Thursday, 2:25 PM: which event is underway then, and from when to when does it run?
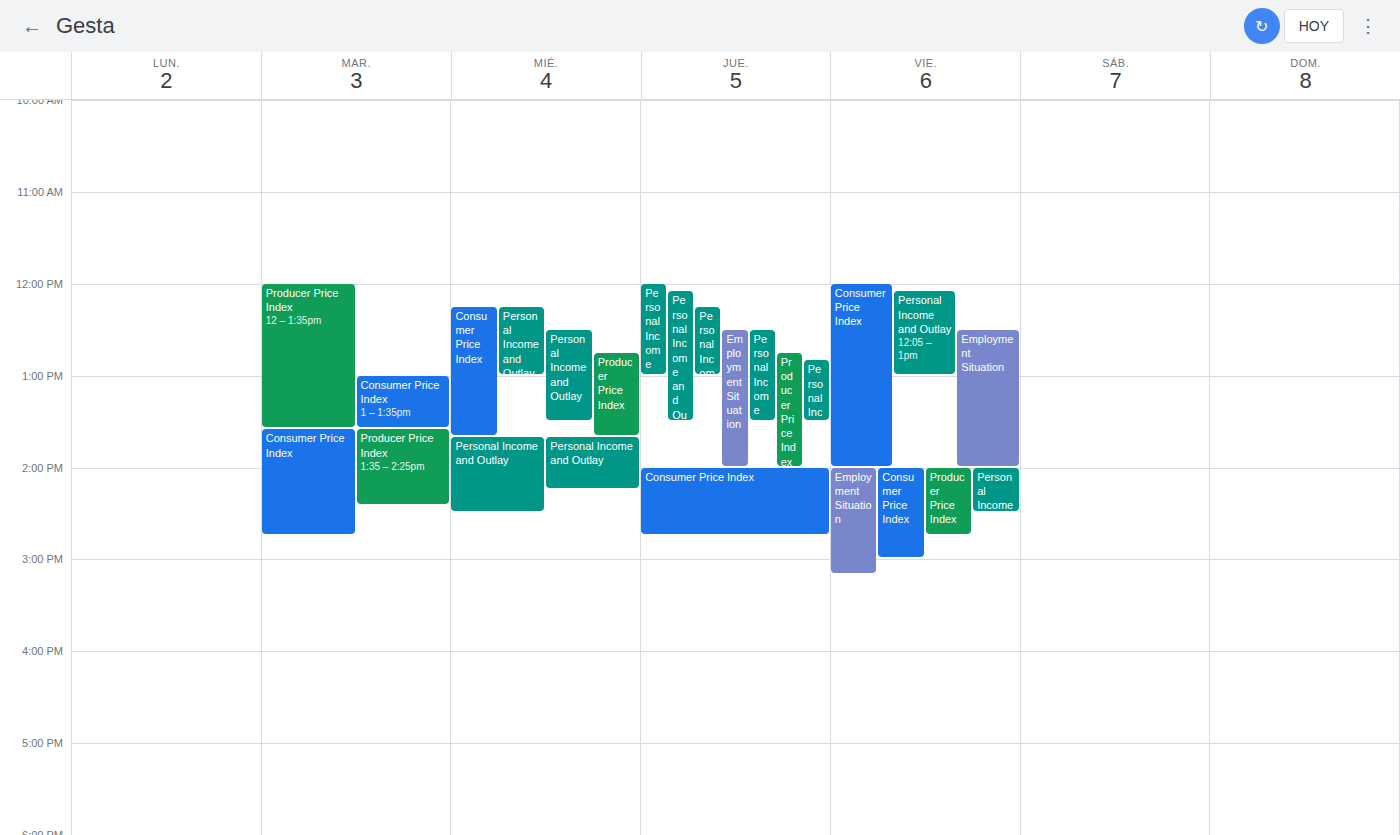
"Consumer Price Index", 2:00 PM to 2:45 PM